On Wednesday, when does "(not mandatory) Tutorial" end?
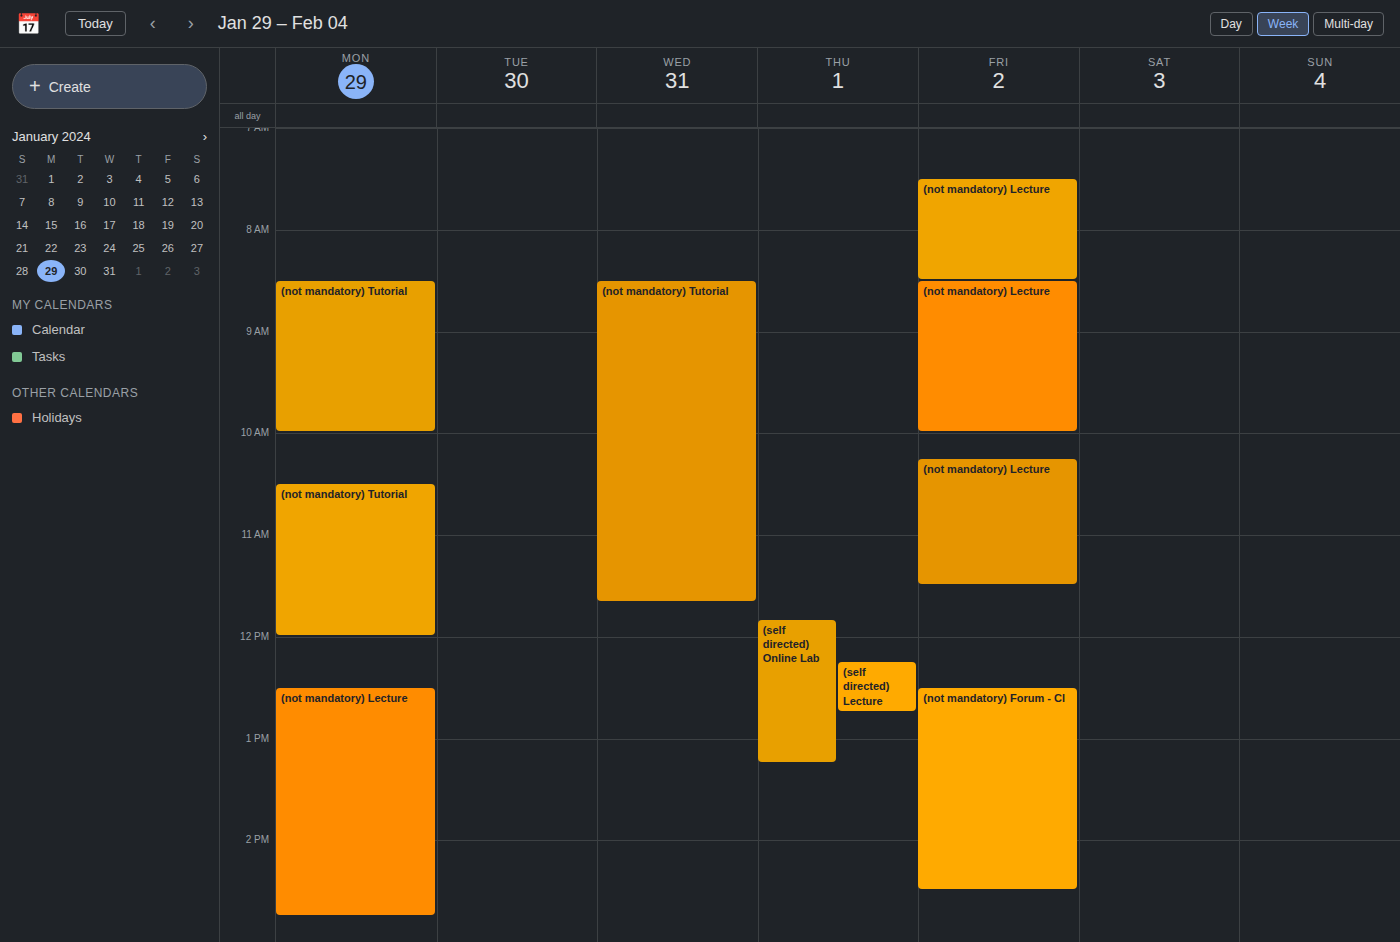
11:40 AM